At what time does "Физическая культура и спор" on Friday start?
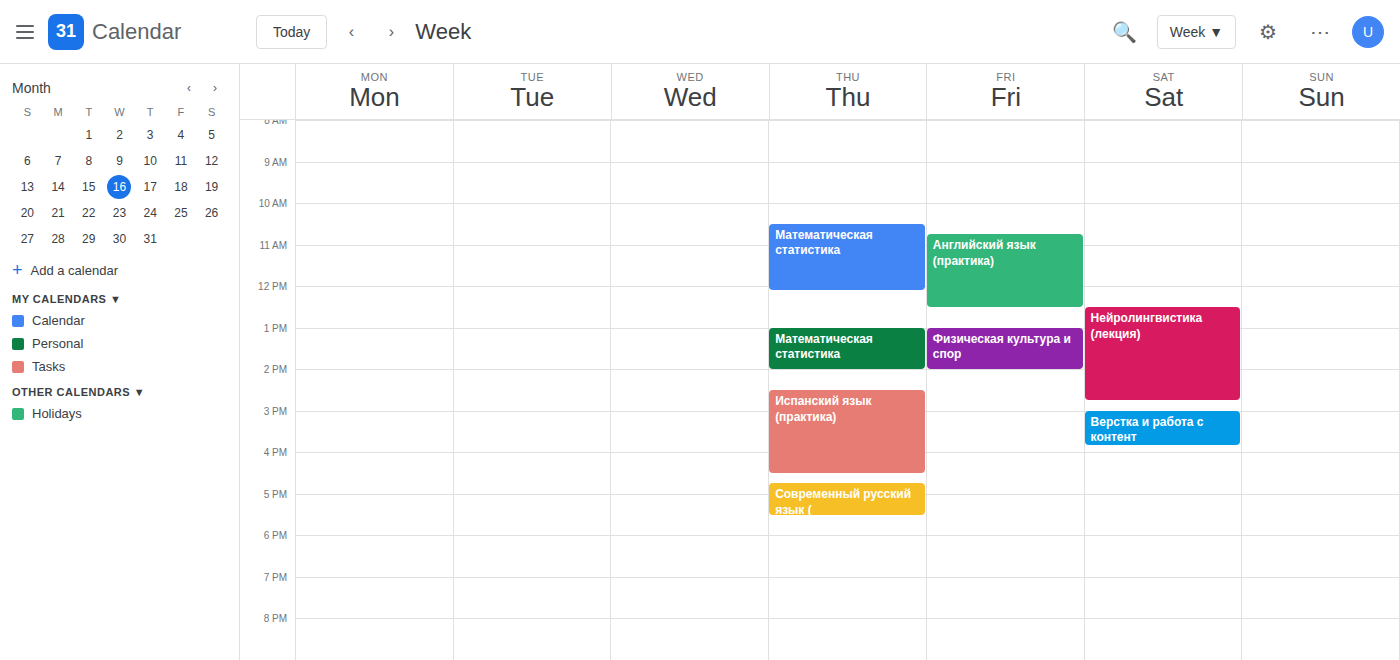
1:00 PM